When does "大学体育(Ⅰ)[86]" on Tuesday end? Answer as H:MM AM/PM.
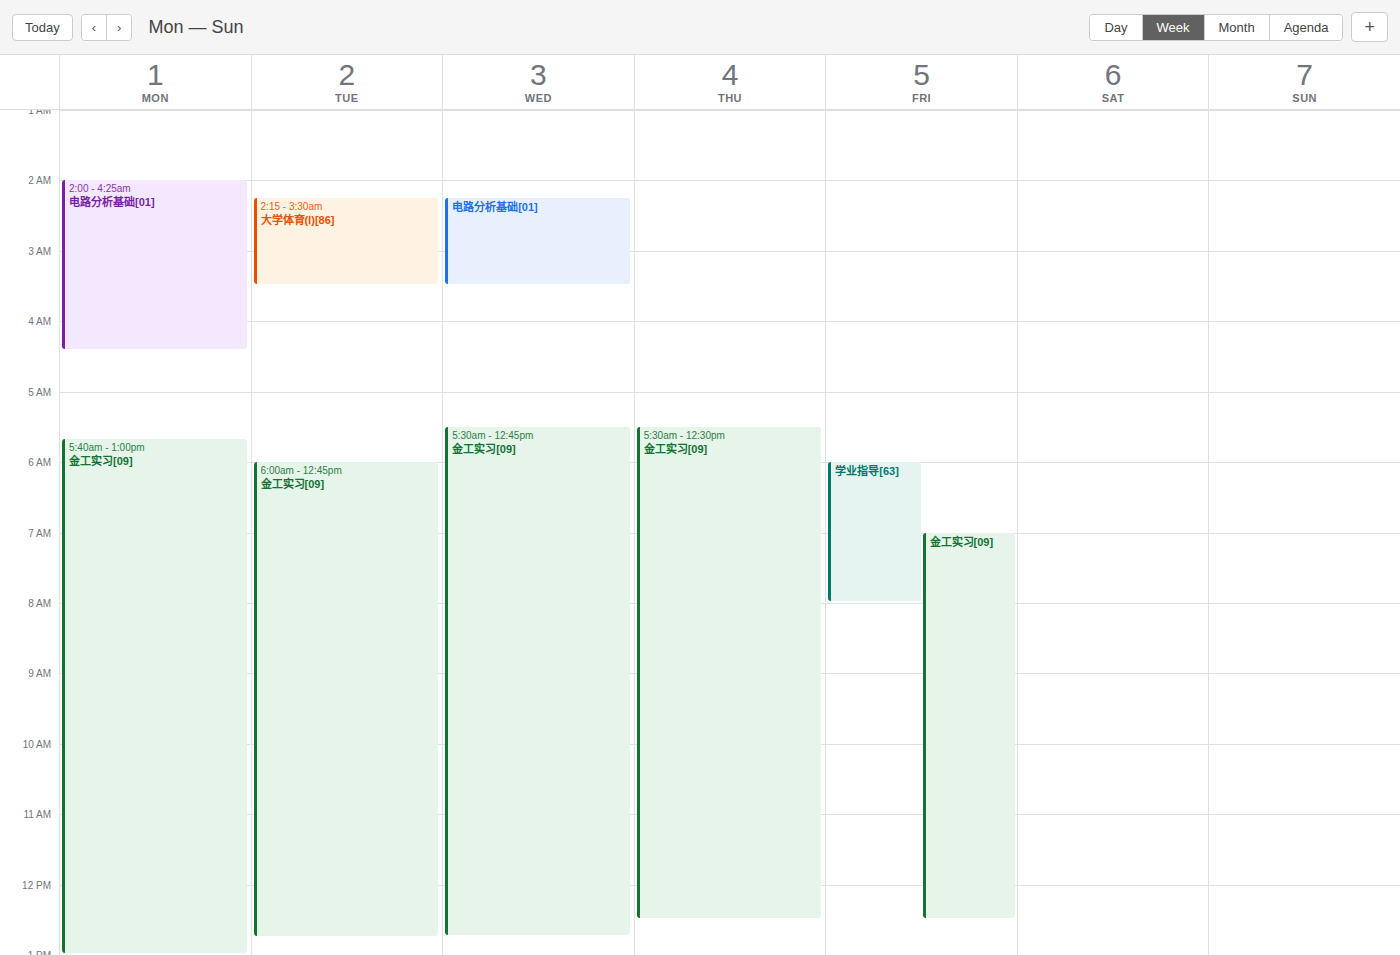
3:30 AM